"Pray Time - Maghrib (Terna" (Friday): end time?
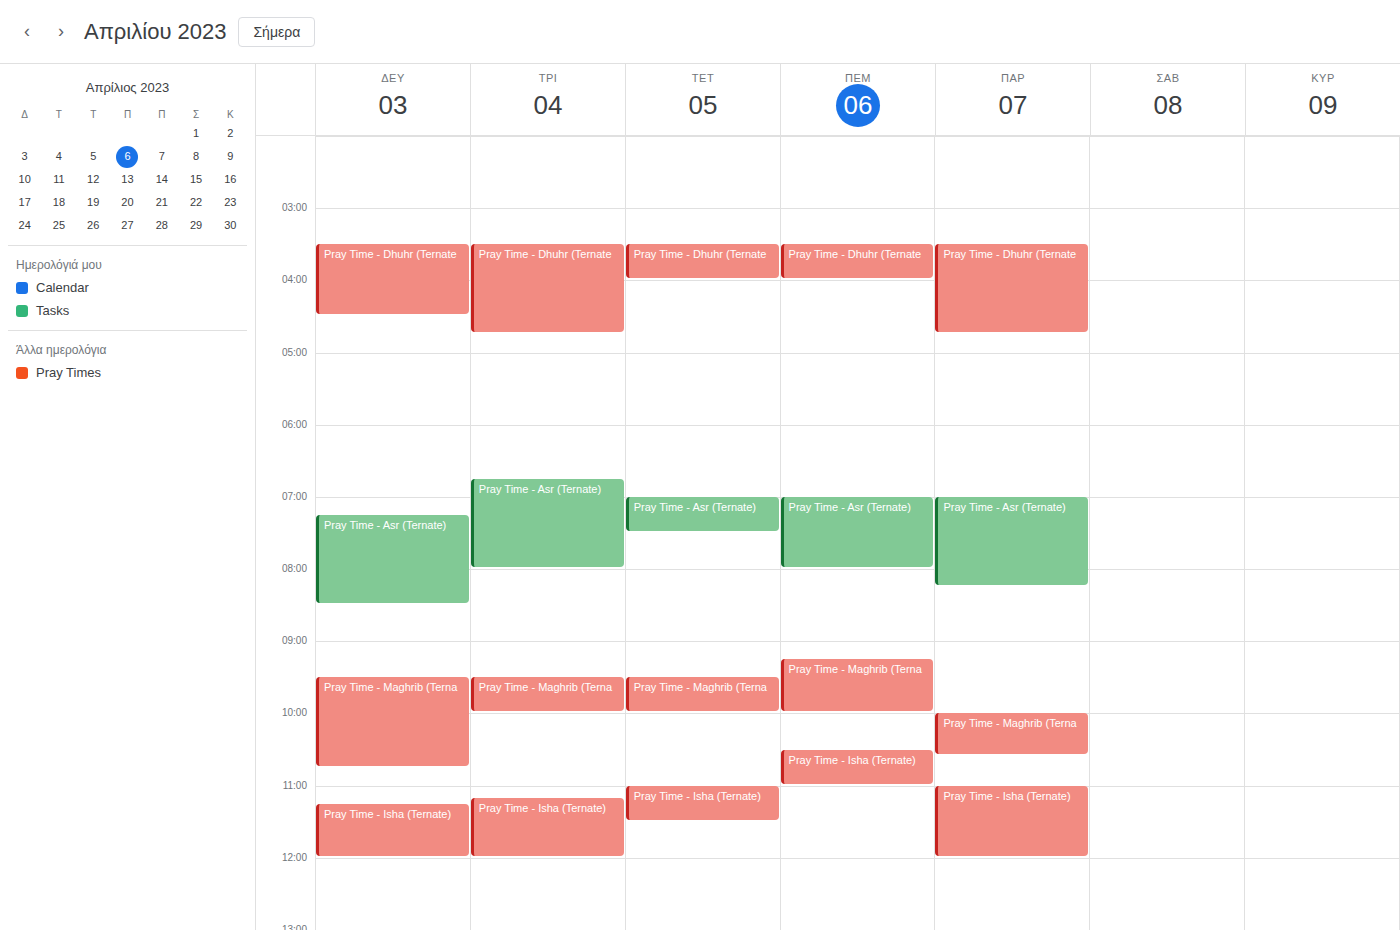
10:35 AM